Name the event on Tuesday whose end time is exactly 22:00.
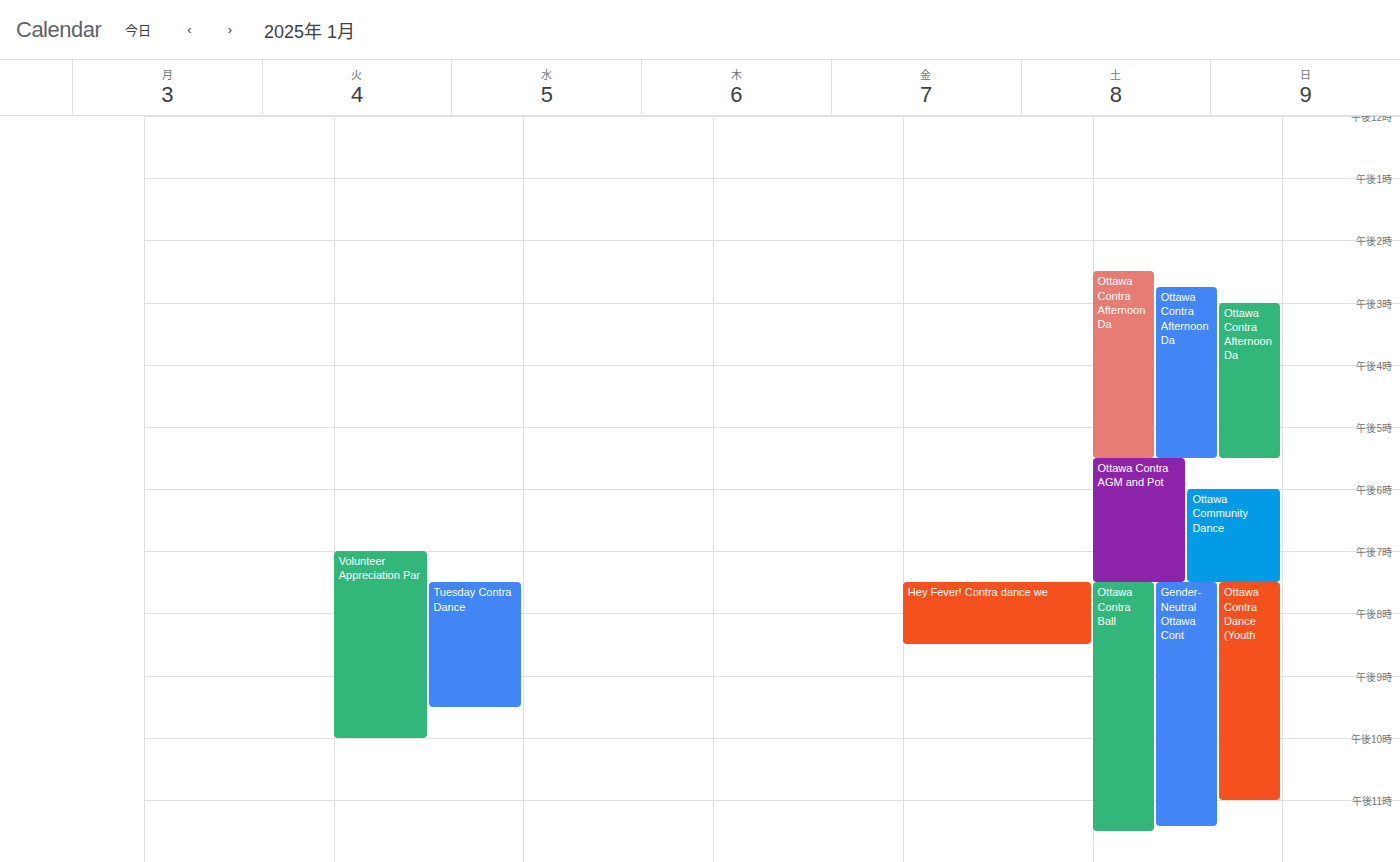
"Volunteer Appreciation Par"